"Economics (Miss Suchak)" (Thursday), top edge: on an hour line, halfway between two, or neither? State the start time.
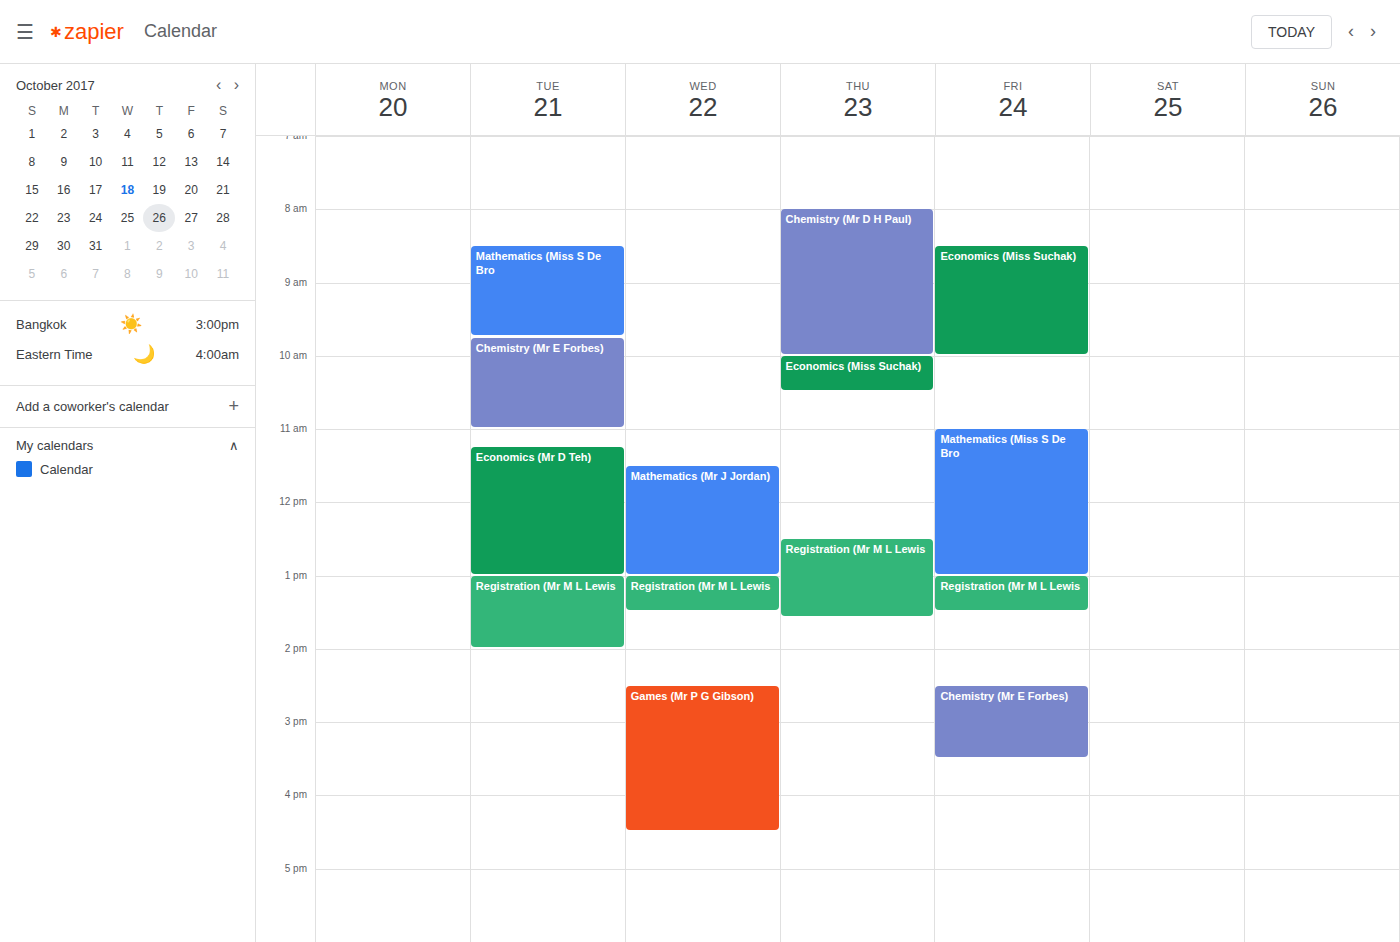
10:00 AM -- exactly on the 10 AM line.